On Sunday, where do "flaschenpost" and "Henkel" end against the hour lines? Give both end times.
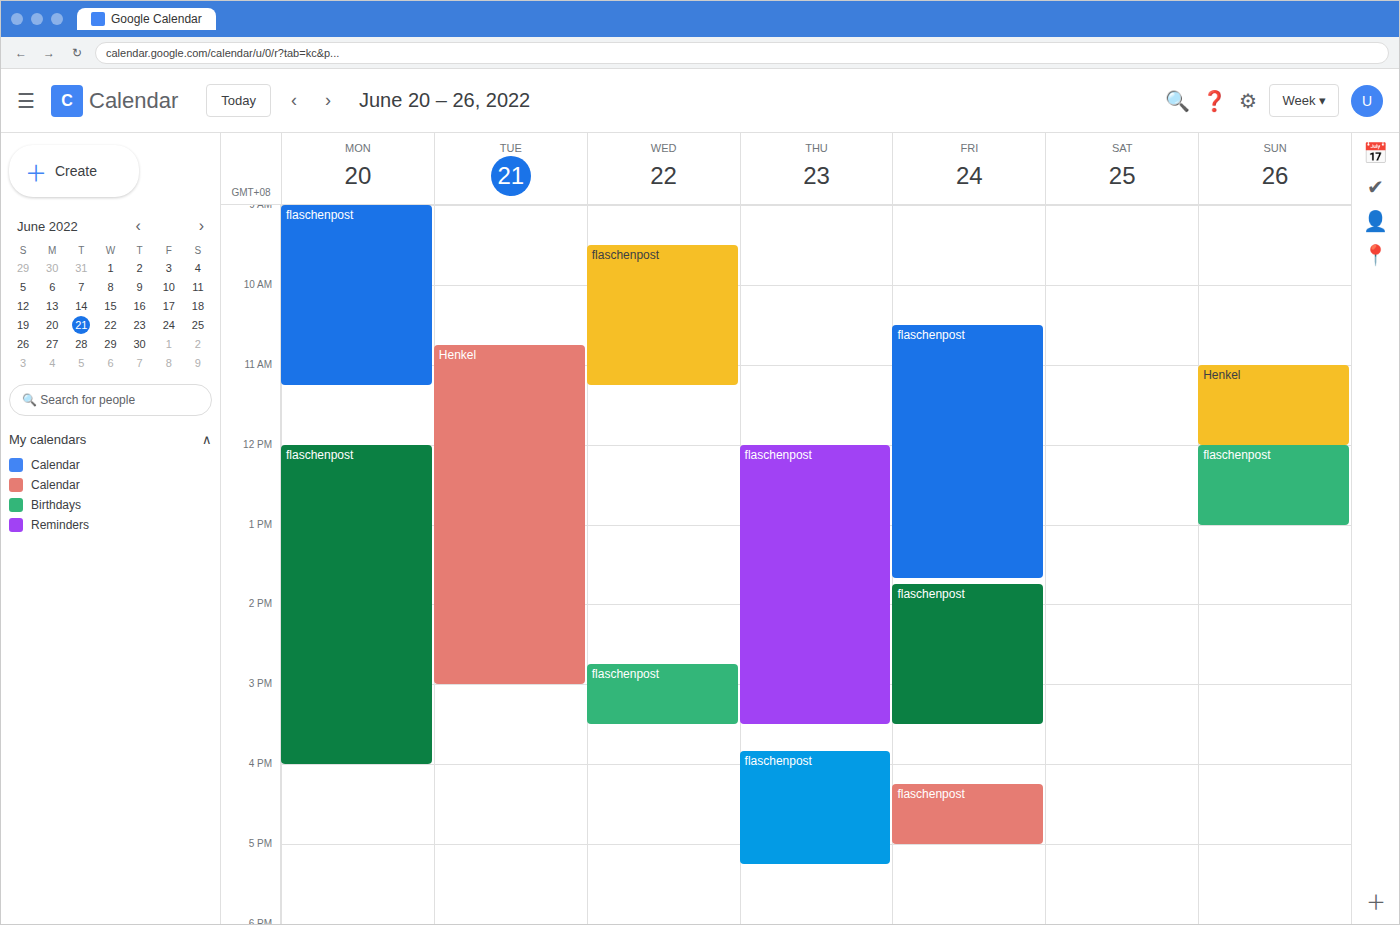
"flaschenpost": 13:00, exactly on the 13:00 line. "Henkel": 12:00, exactly on the 12:00 line.